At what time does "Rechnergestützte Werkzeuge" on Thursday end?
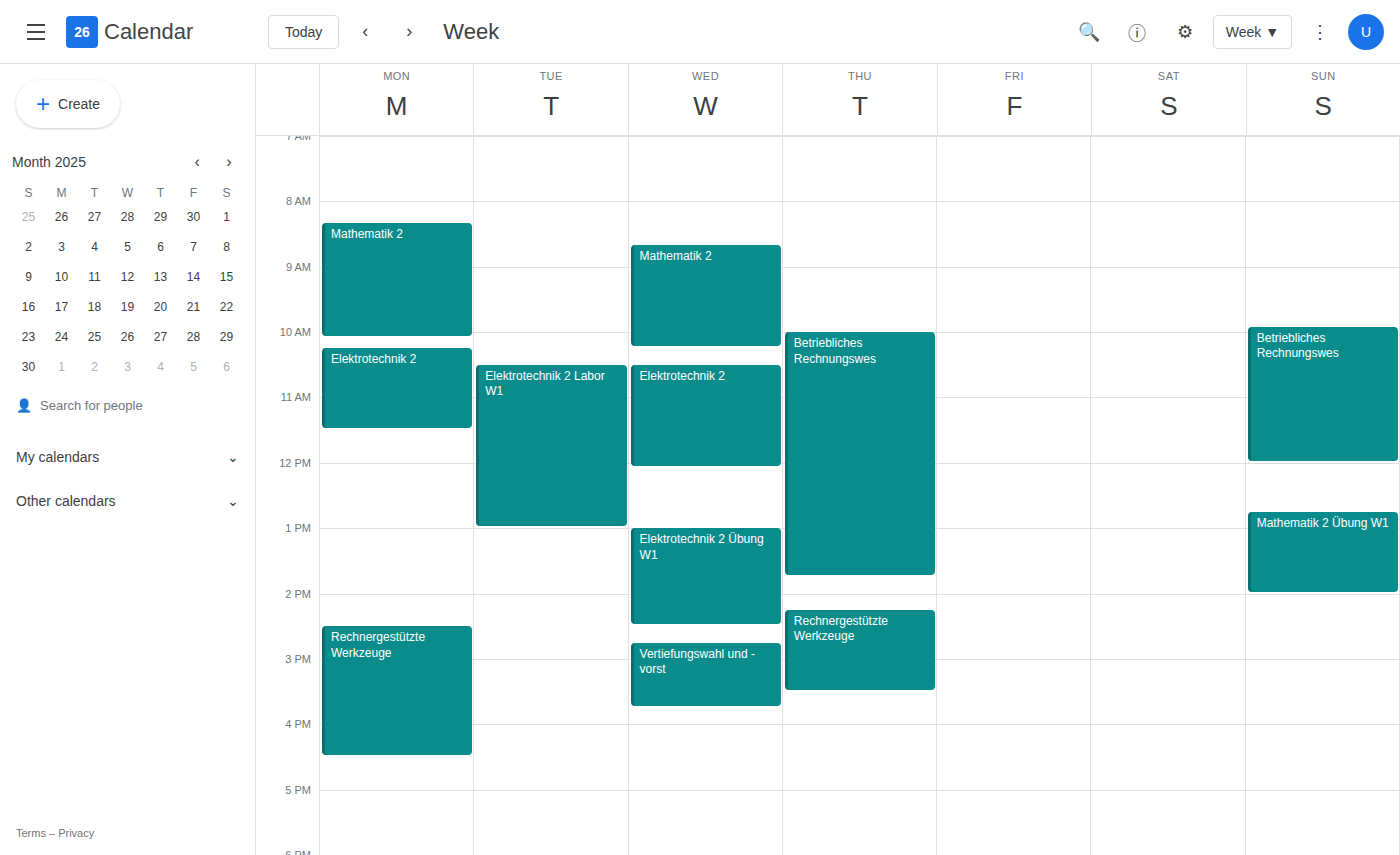
15:30